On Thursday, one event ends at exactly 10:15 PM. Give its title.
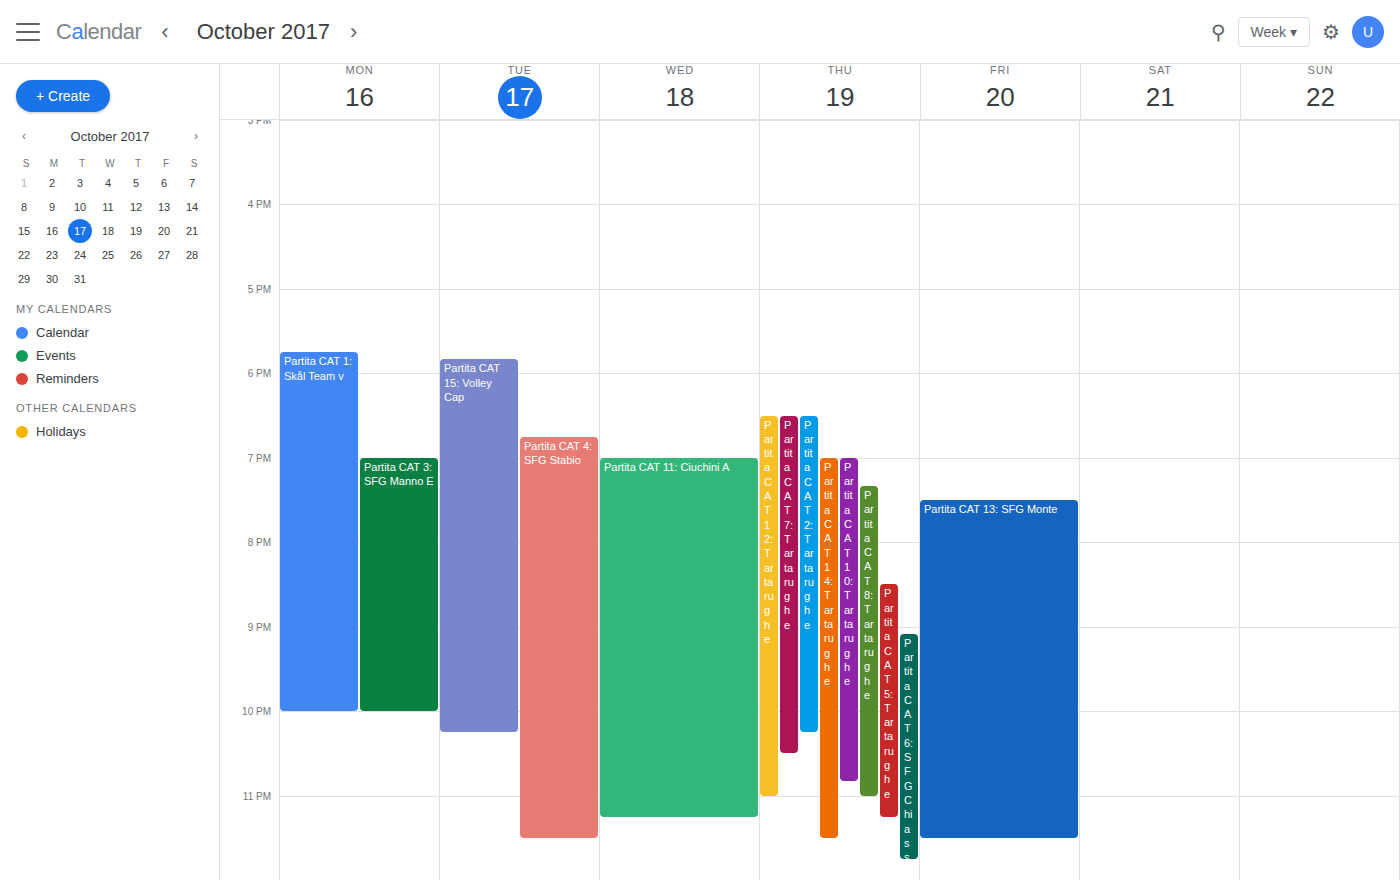
"Partita CAT 2: Tartarughe"